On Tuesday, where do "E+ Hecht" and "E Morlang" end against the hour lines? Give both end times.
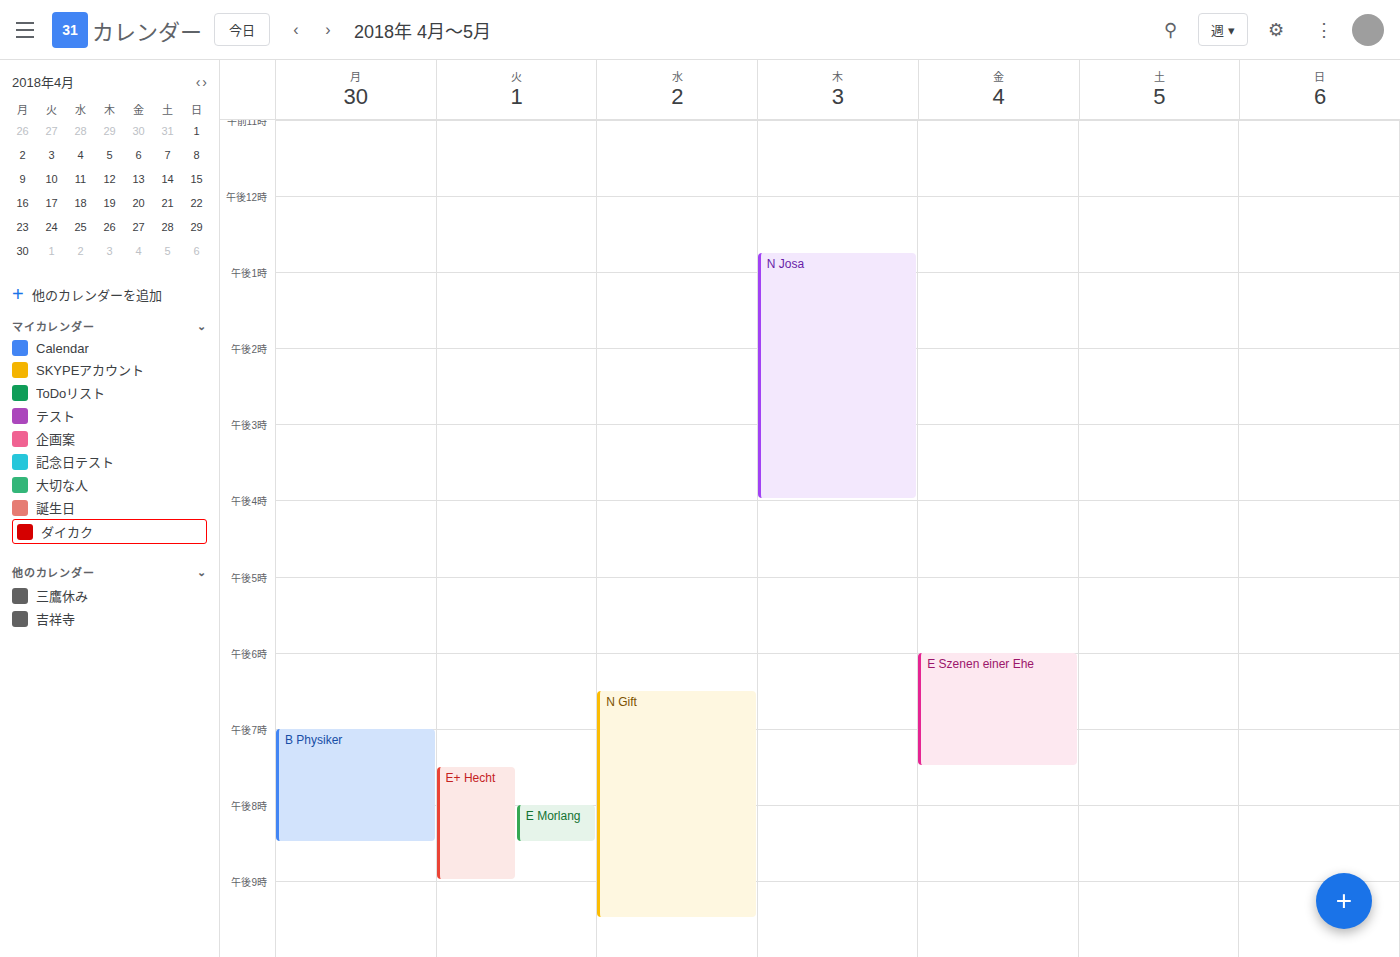
"E+ Hecht": 9:00 PM, exactly on the 9 PM line. "E Morlang": 8:30 PM, halfway between the 8 PM and 9 PM lines.